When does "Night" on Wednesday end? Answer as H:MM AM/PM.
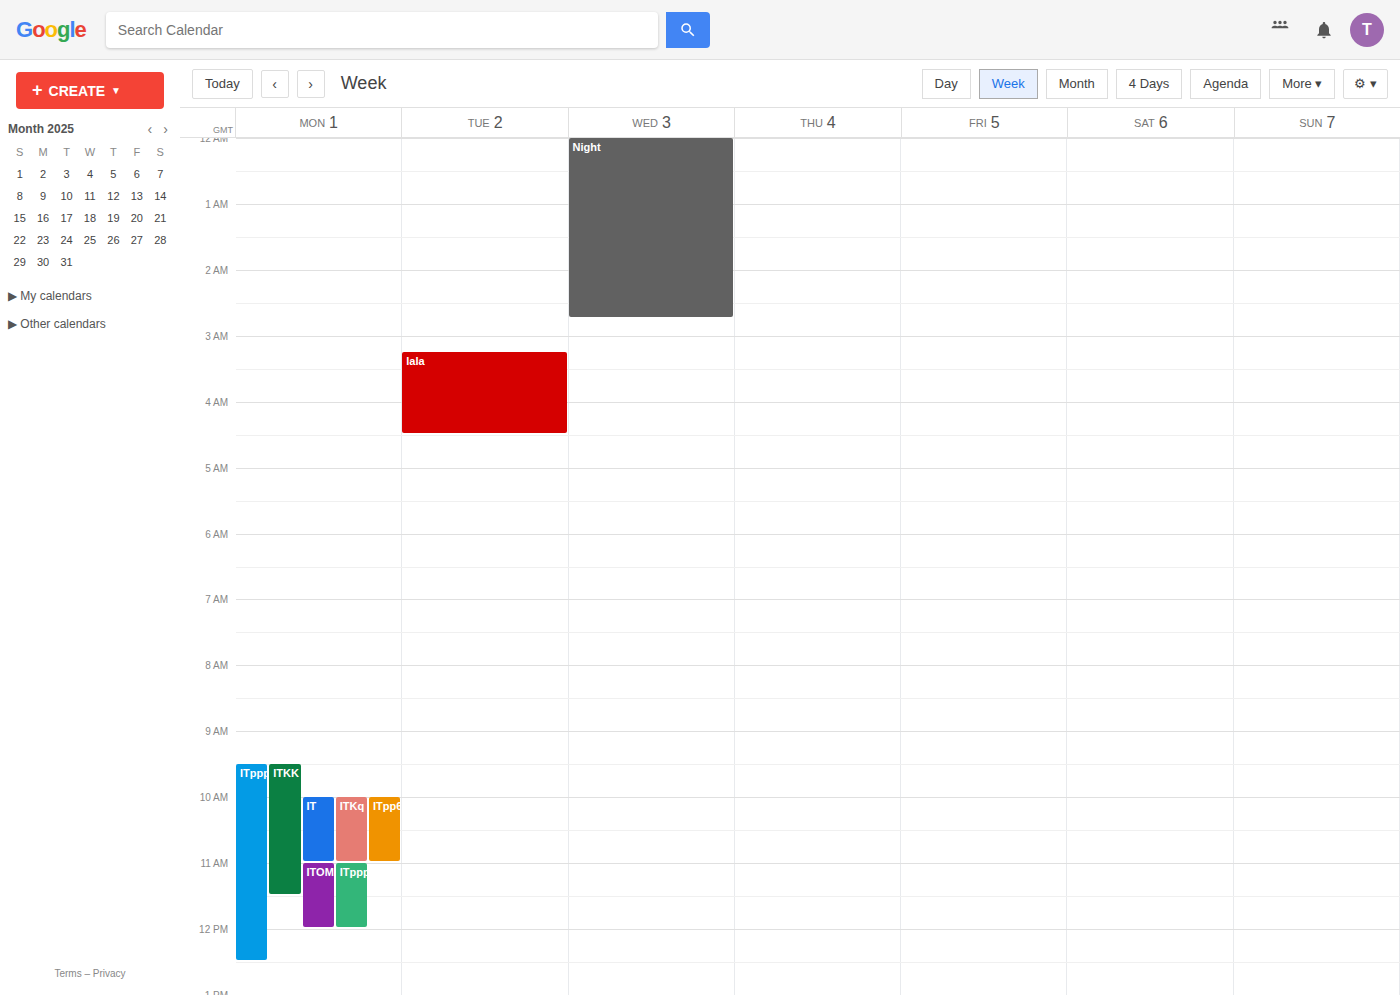
2:45 AM